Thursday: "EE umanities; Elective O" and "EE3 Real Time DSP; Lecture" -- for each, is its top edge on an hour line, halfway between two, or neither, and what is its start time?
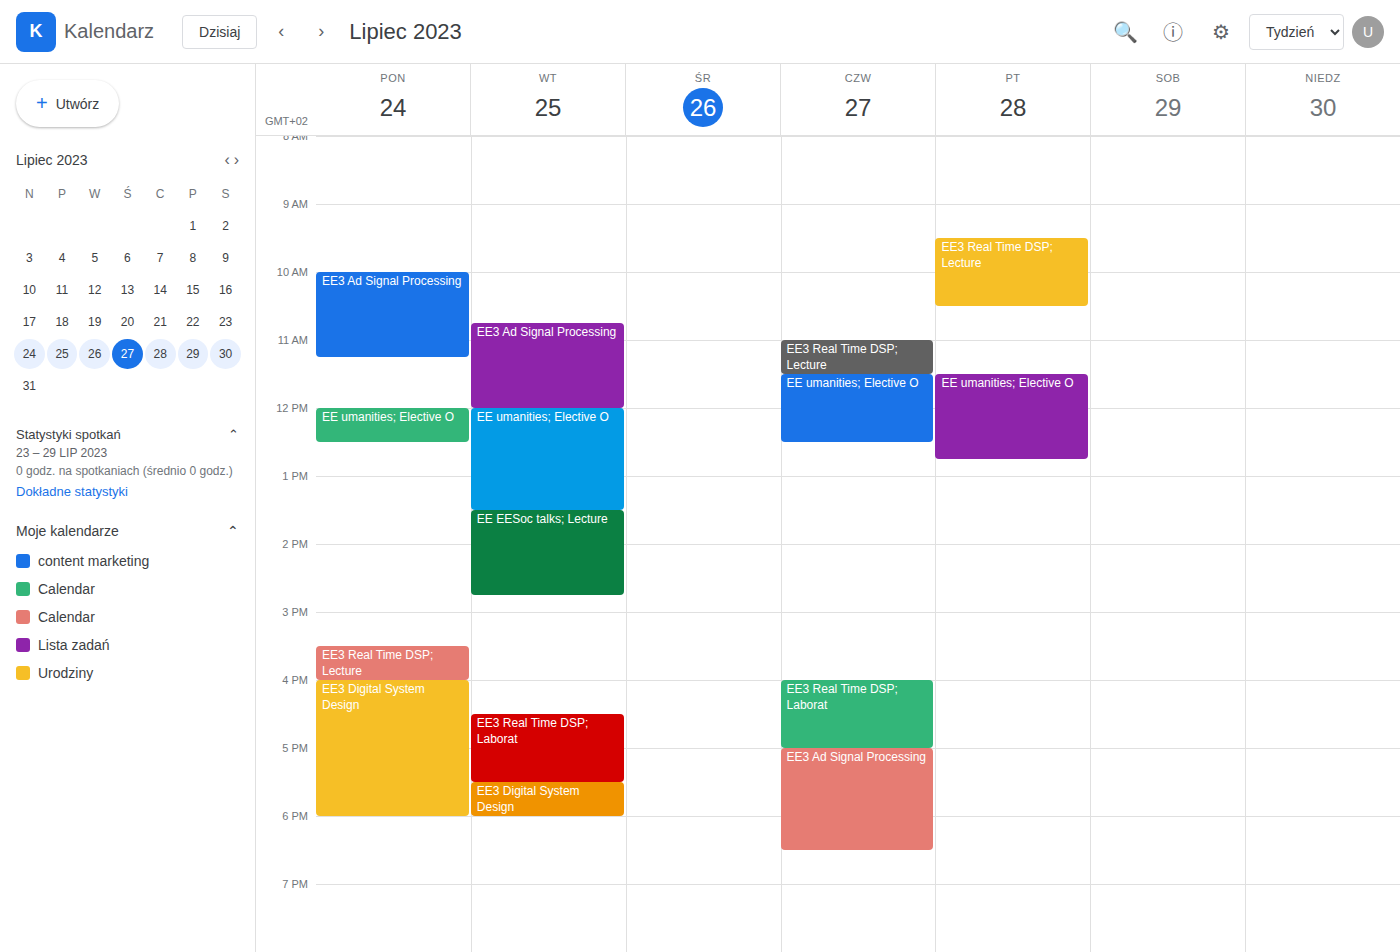
"EE umanities; Elective O": 11:30 AM, halfway between the 11 AM and 12 PM lines. "EE3 Real Time DSP; Lecture": 11:00 AM, exactly on the 11 AM line.